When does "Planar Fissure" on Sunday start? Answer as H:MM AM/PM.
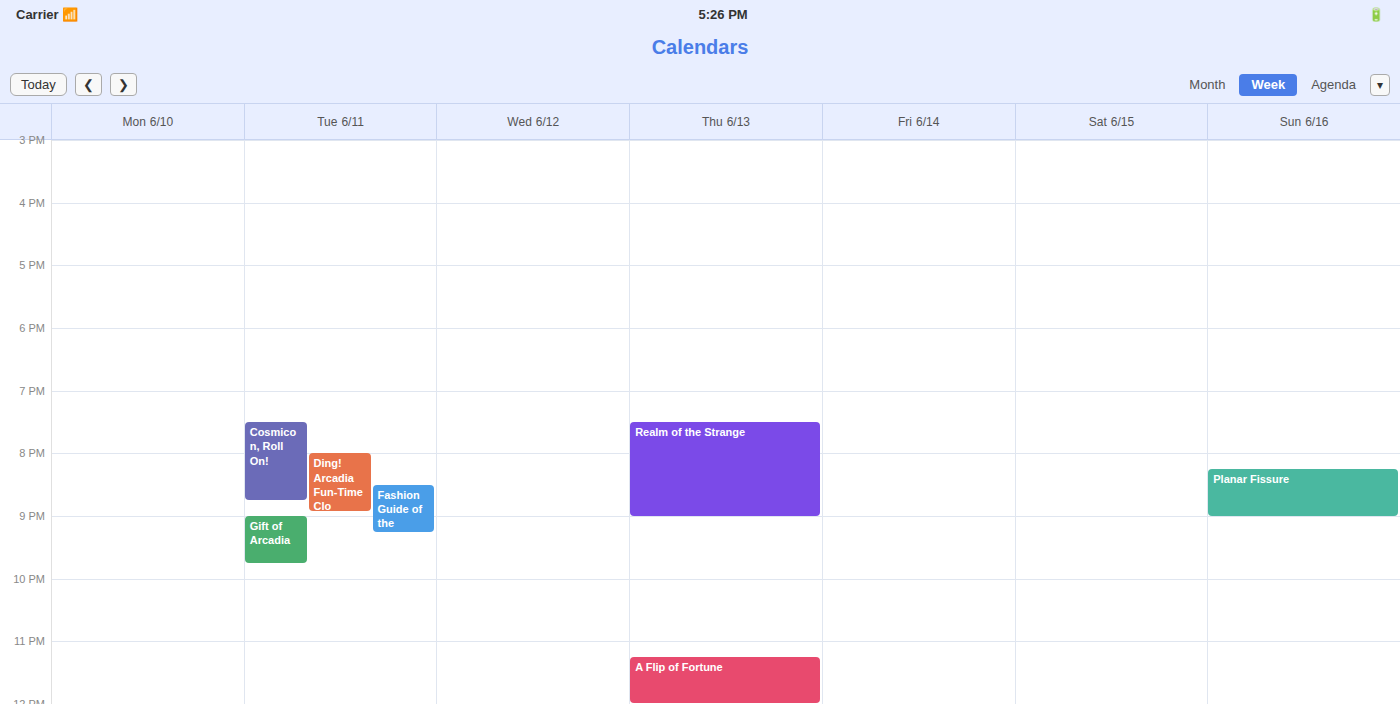
8:15 PM